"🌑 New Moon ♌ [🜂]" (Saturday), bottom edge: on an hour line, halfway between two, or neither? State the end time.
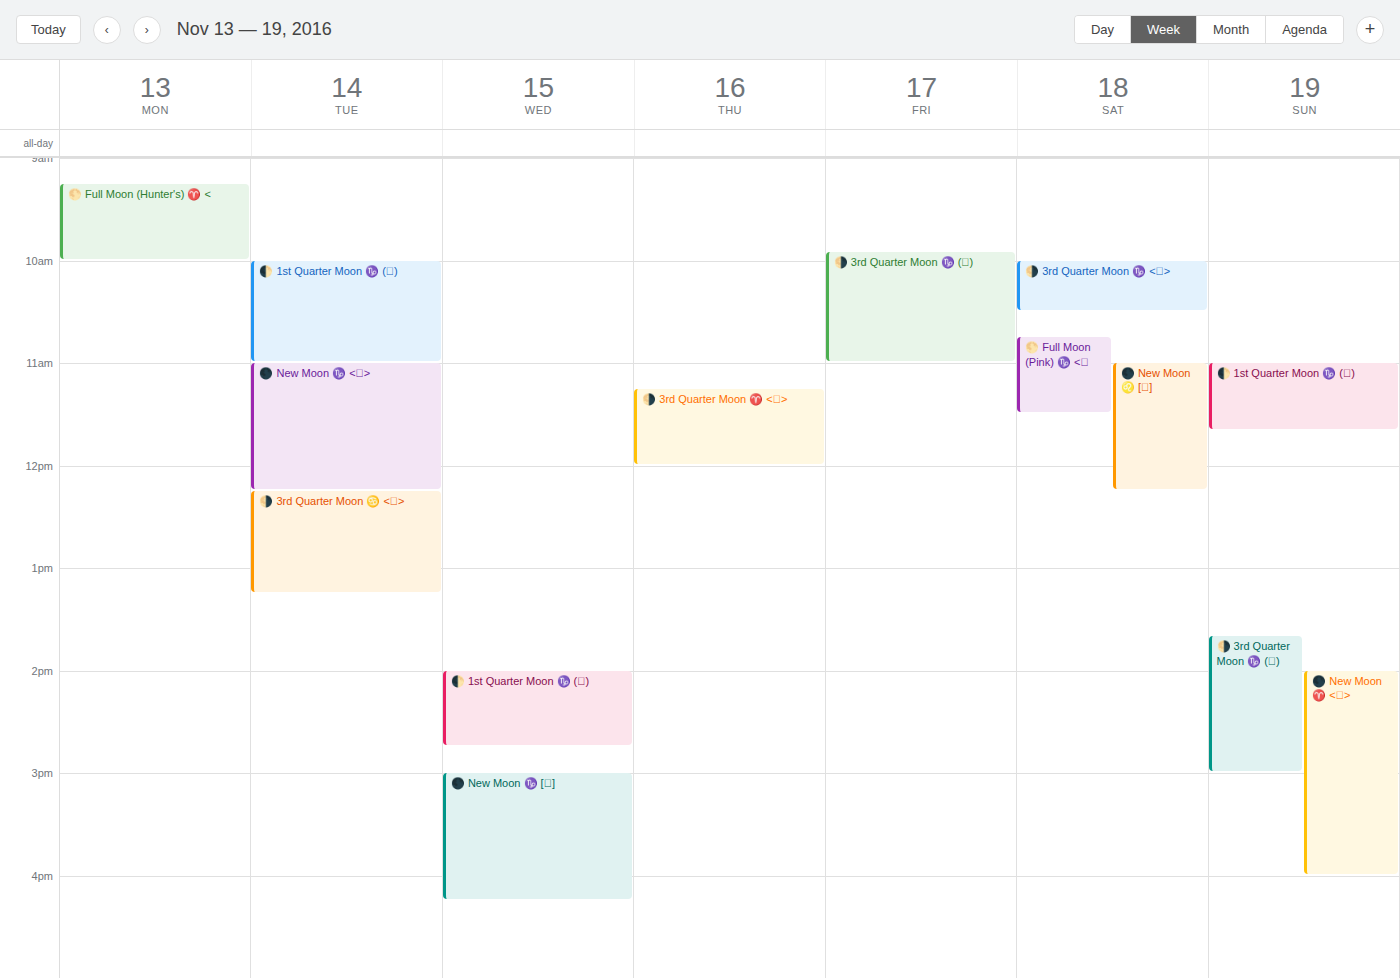
12:15 PM -- neither: a quarter of the way from the 12 PM line to the 1 PM line.